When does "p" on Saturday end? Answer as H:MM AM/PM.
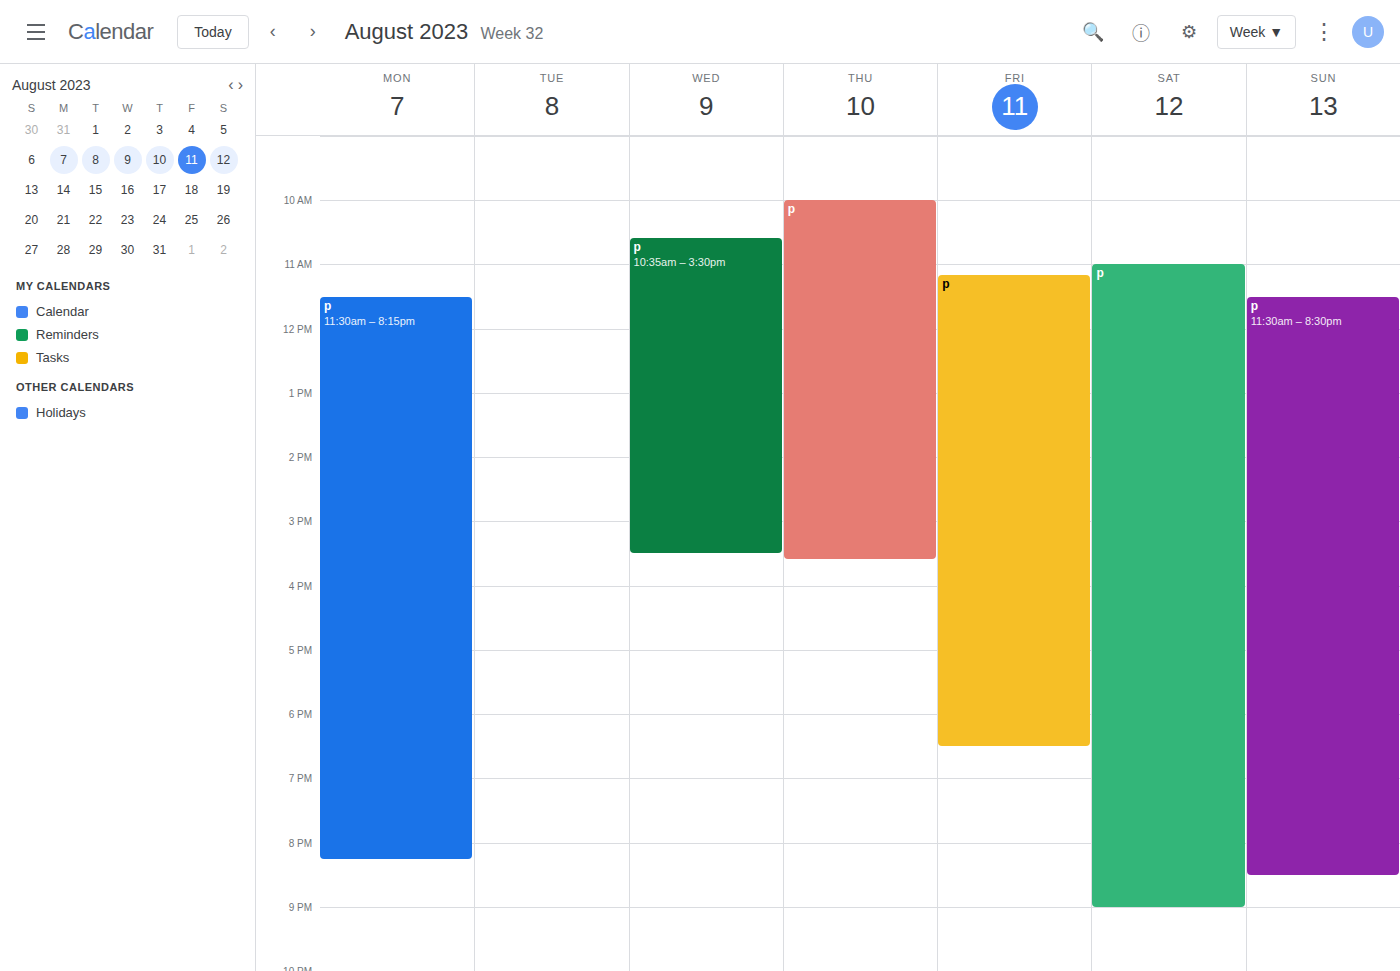
9:00 PM